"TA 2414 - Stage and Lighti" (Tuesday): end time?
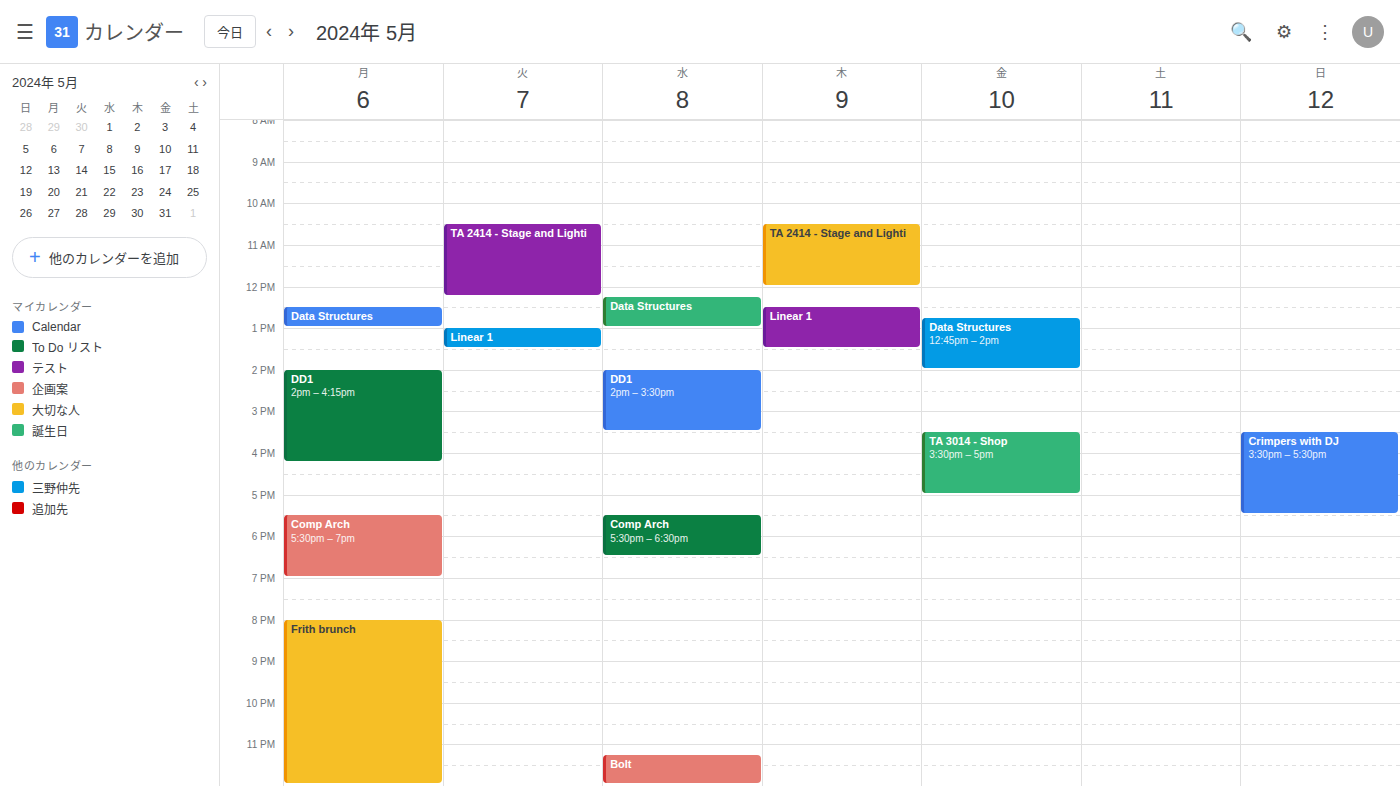
12:15